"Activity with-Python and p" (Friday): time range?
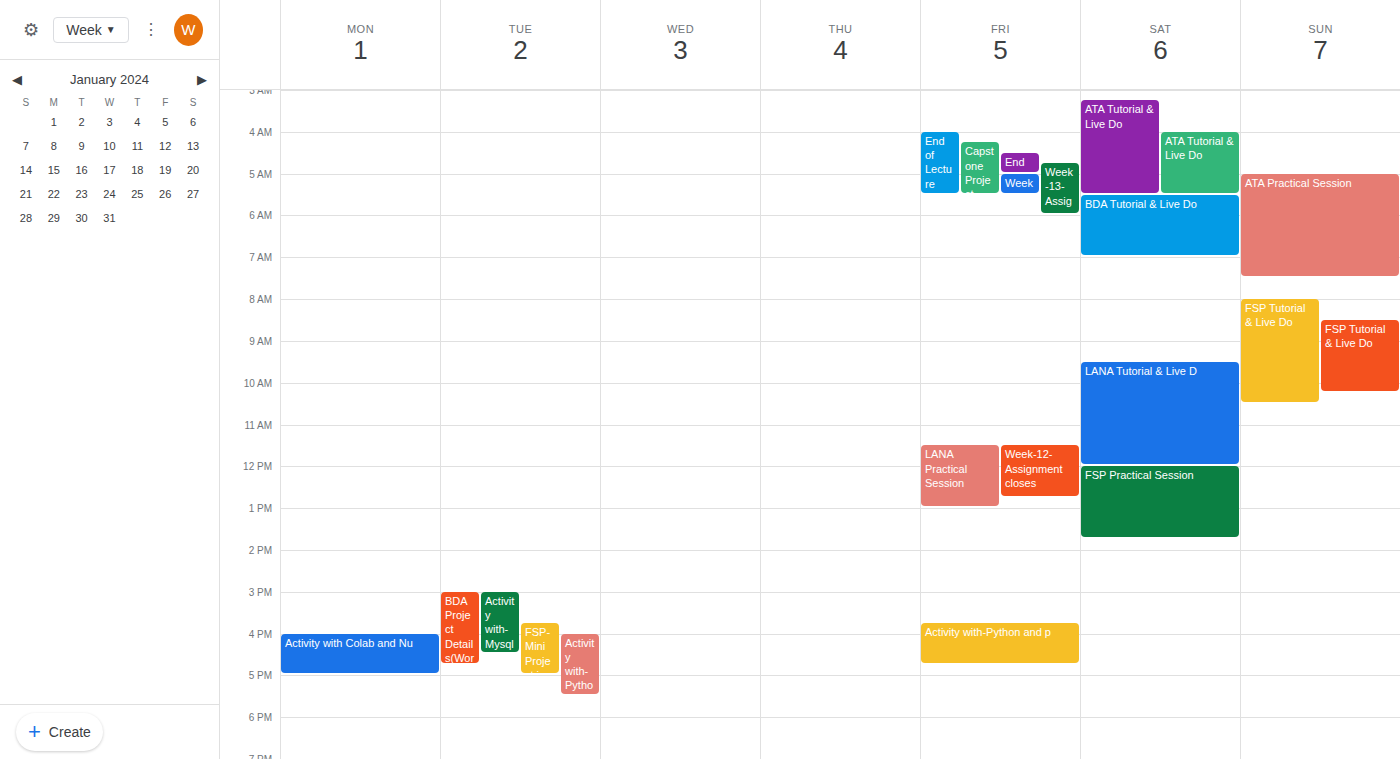
3:45 PM to 4:45 PM